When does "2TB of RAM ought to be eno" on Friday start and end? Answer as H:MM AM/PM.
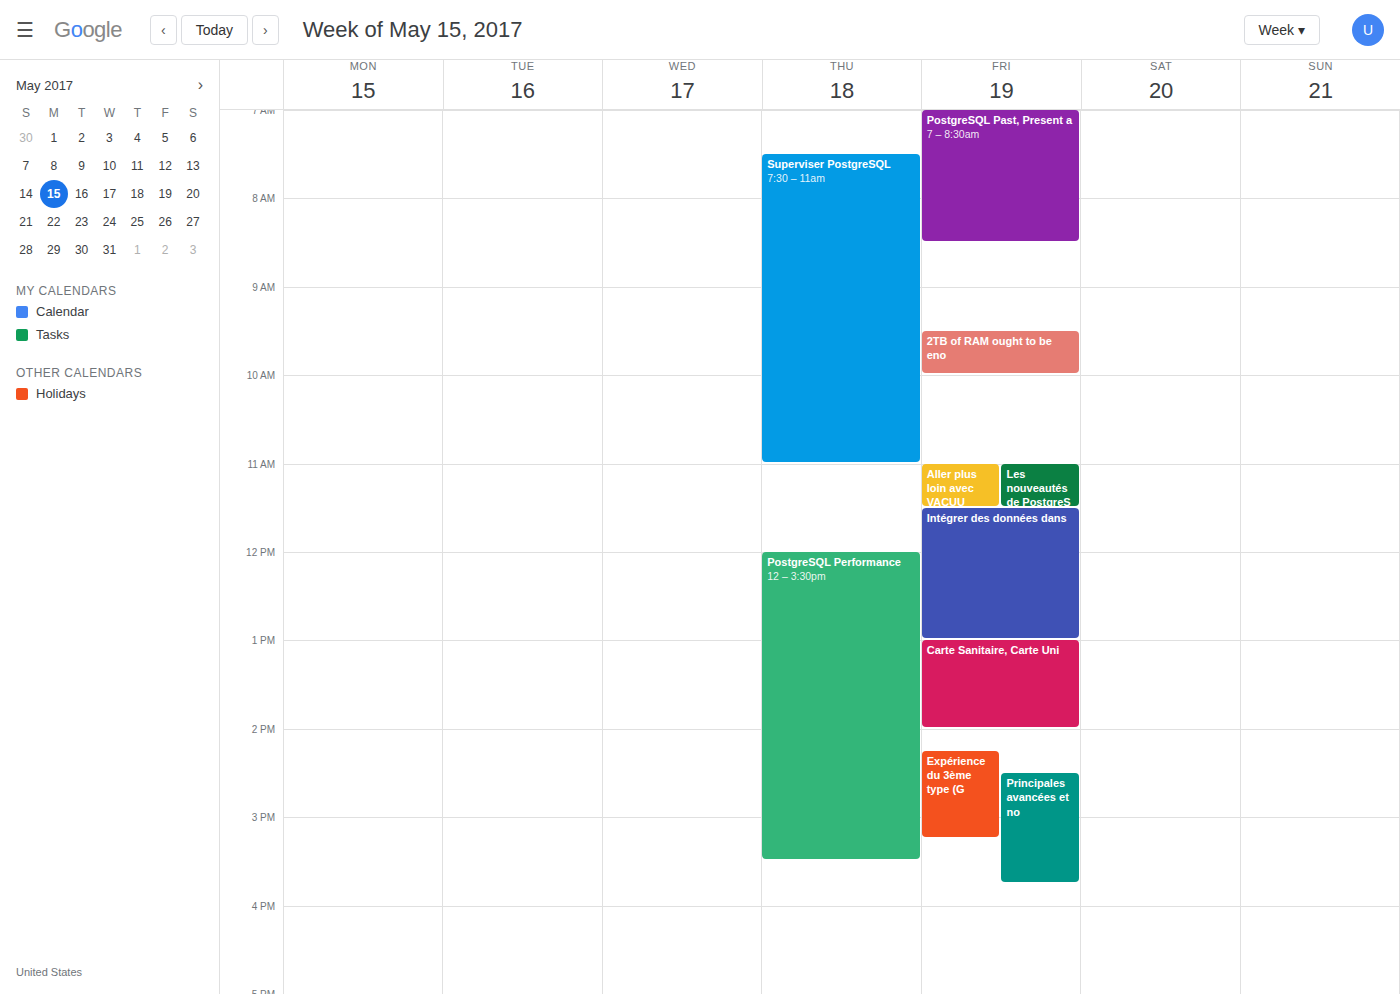
9:30 AM to 10:00 AM